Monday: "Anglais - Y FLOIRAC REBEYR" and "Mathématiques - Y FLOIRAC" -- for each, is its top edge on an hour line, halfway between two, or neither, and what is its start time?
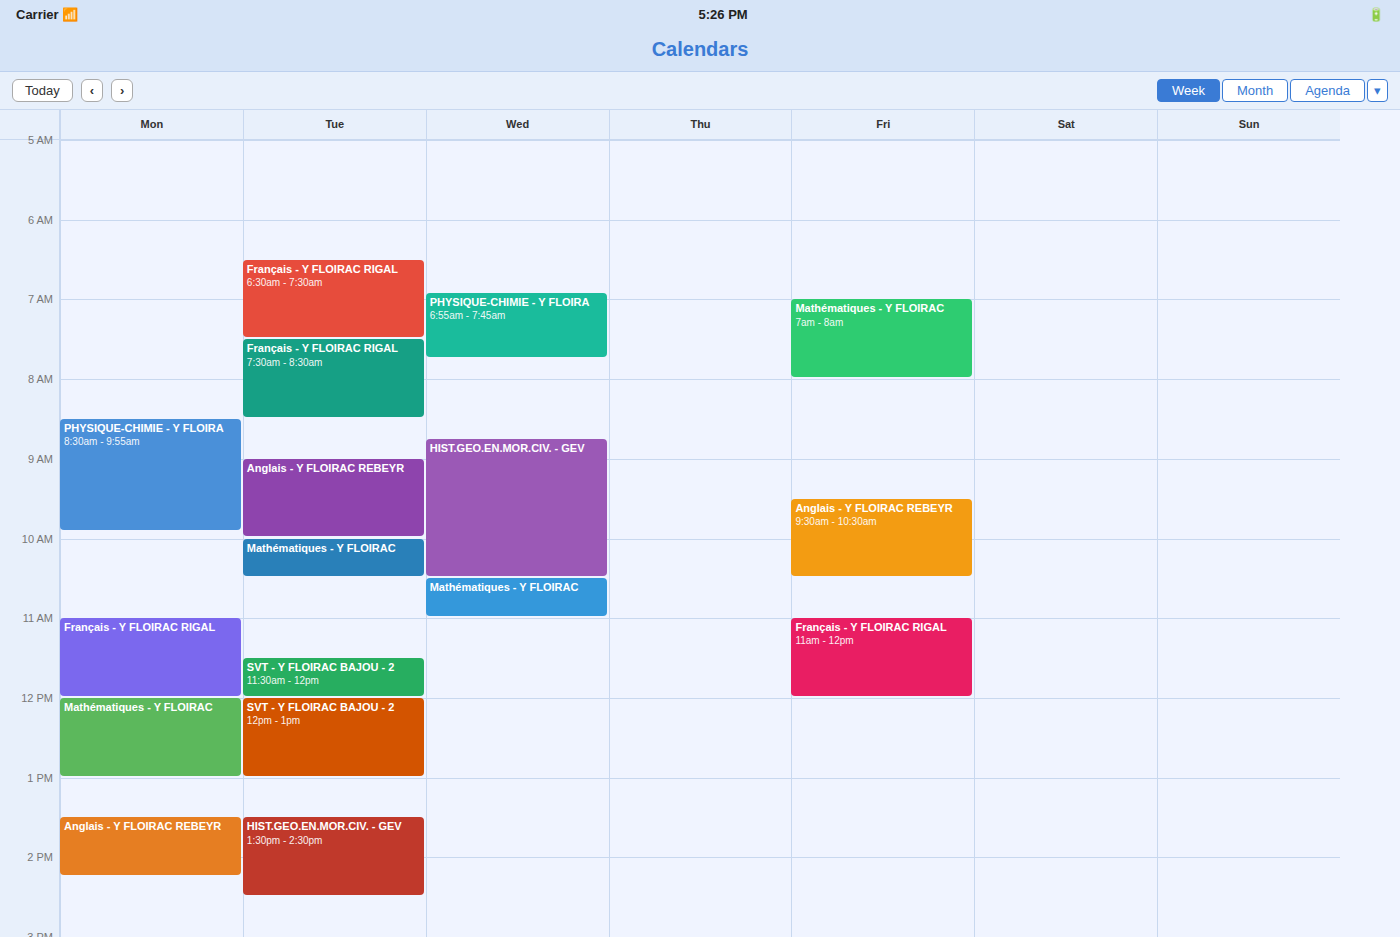
"Anglais - Y FLOIRAC REBEYR": 1:30 PM, halfway between the 1 PM and 2 PM lines. "Mathématiques - Y FLOIRAC": 12:00 PM, exactly on the 12 PM line.